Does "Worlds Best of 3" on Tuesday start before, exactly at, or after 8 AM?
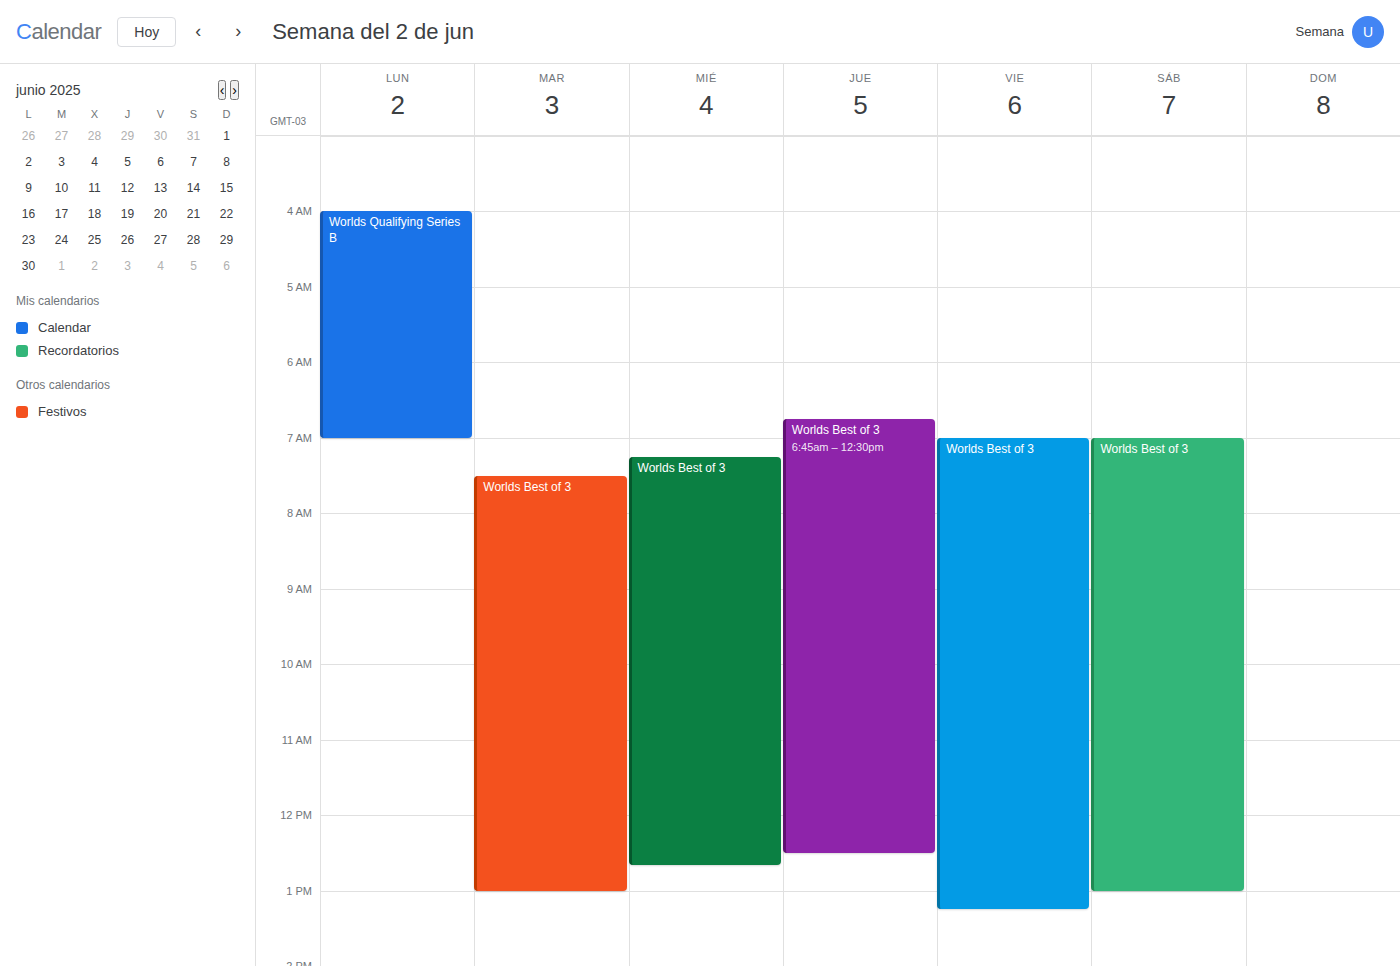
7:30 AM -- before 8 AM, 30 minutes above the 8 AM line.